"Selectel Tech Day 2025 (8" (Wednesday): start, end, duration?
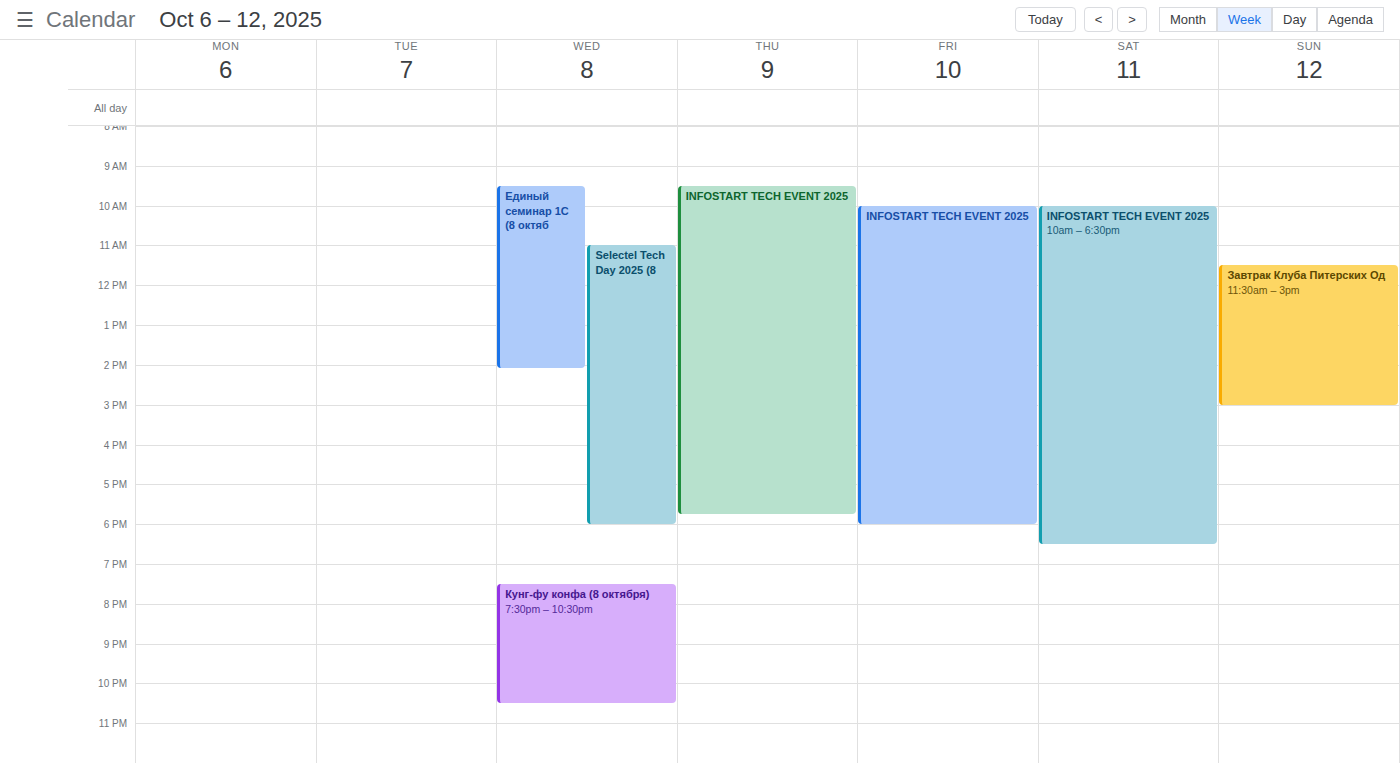
11:00 to 18:00, 7 hours